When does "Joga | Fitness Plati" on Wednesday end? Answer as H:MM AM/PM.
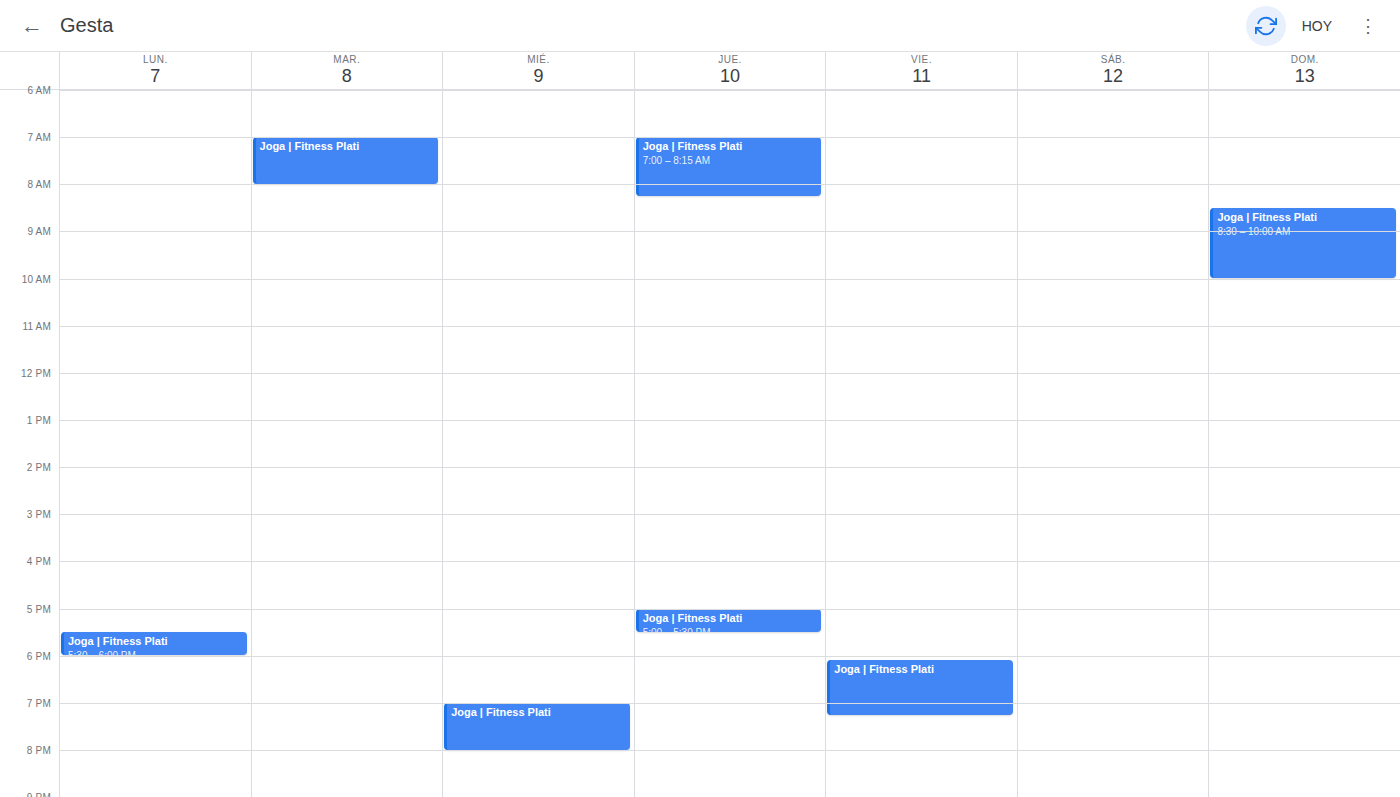
8:00 PM